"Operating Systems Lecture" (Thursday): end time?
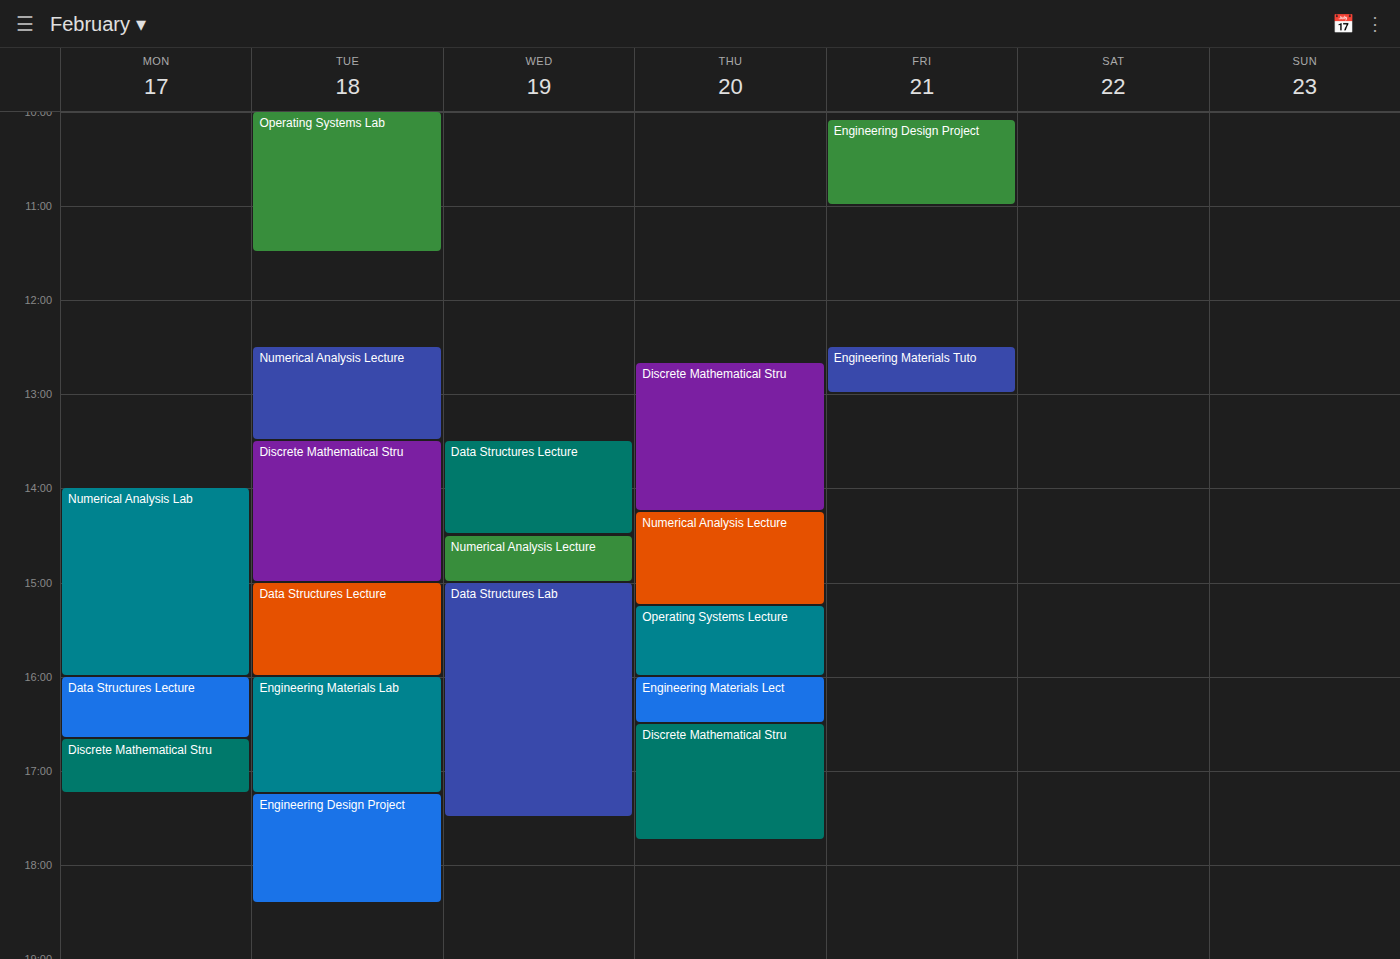
4:00 PM